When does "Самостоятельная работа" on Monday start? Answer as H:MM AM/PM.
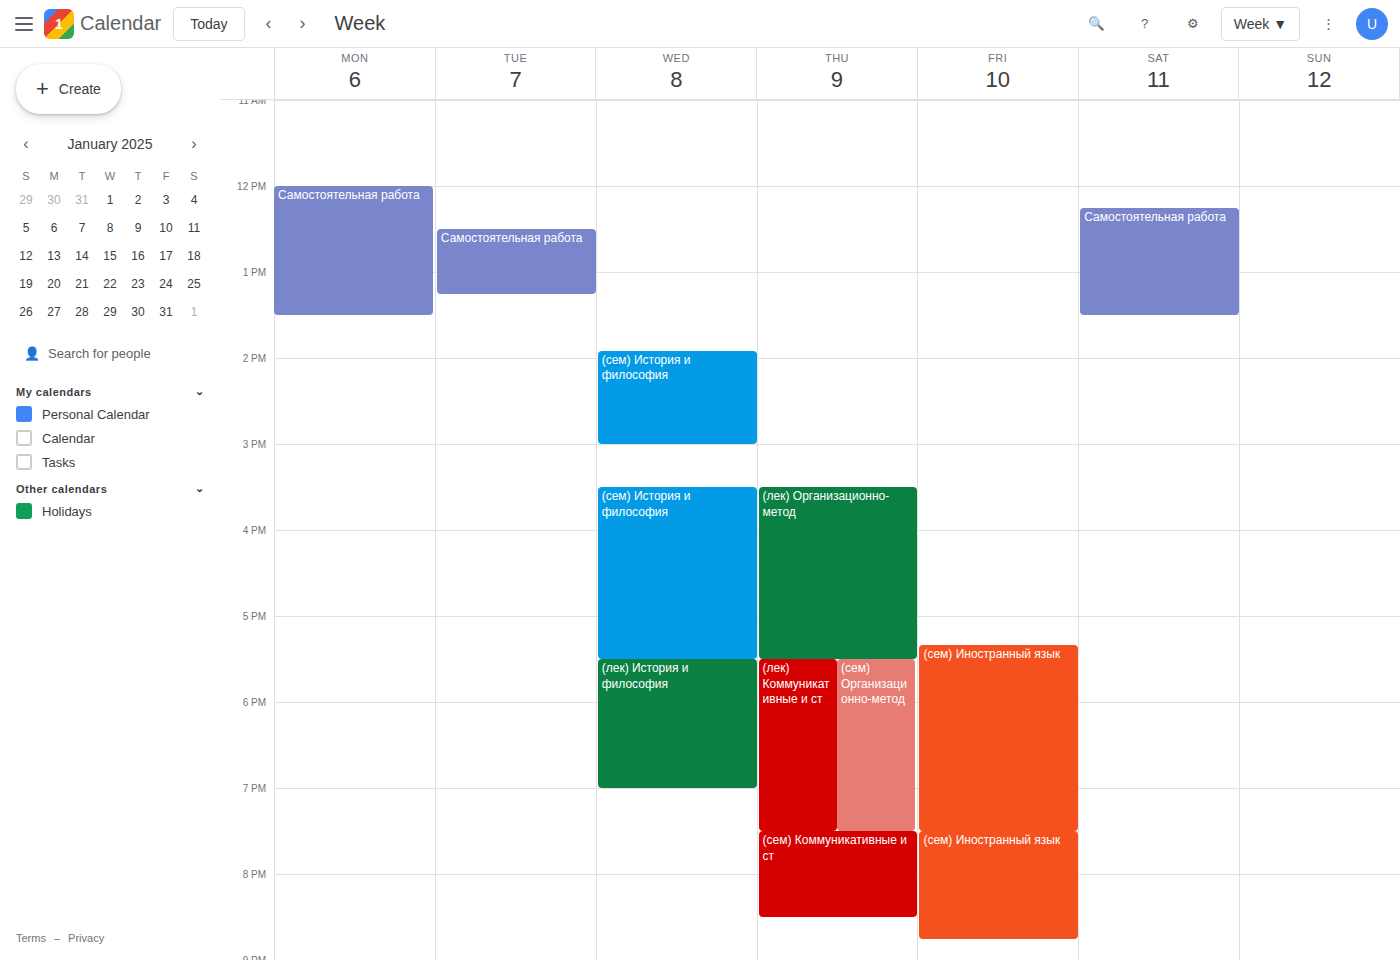
12:00 PM